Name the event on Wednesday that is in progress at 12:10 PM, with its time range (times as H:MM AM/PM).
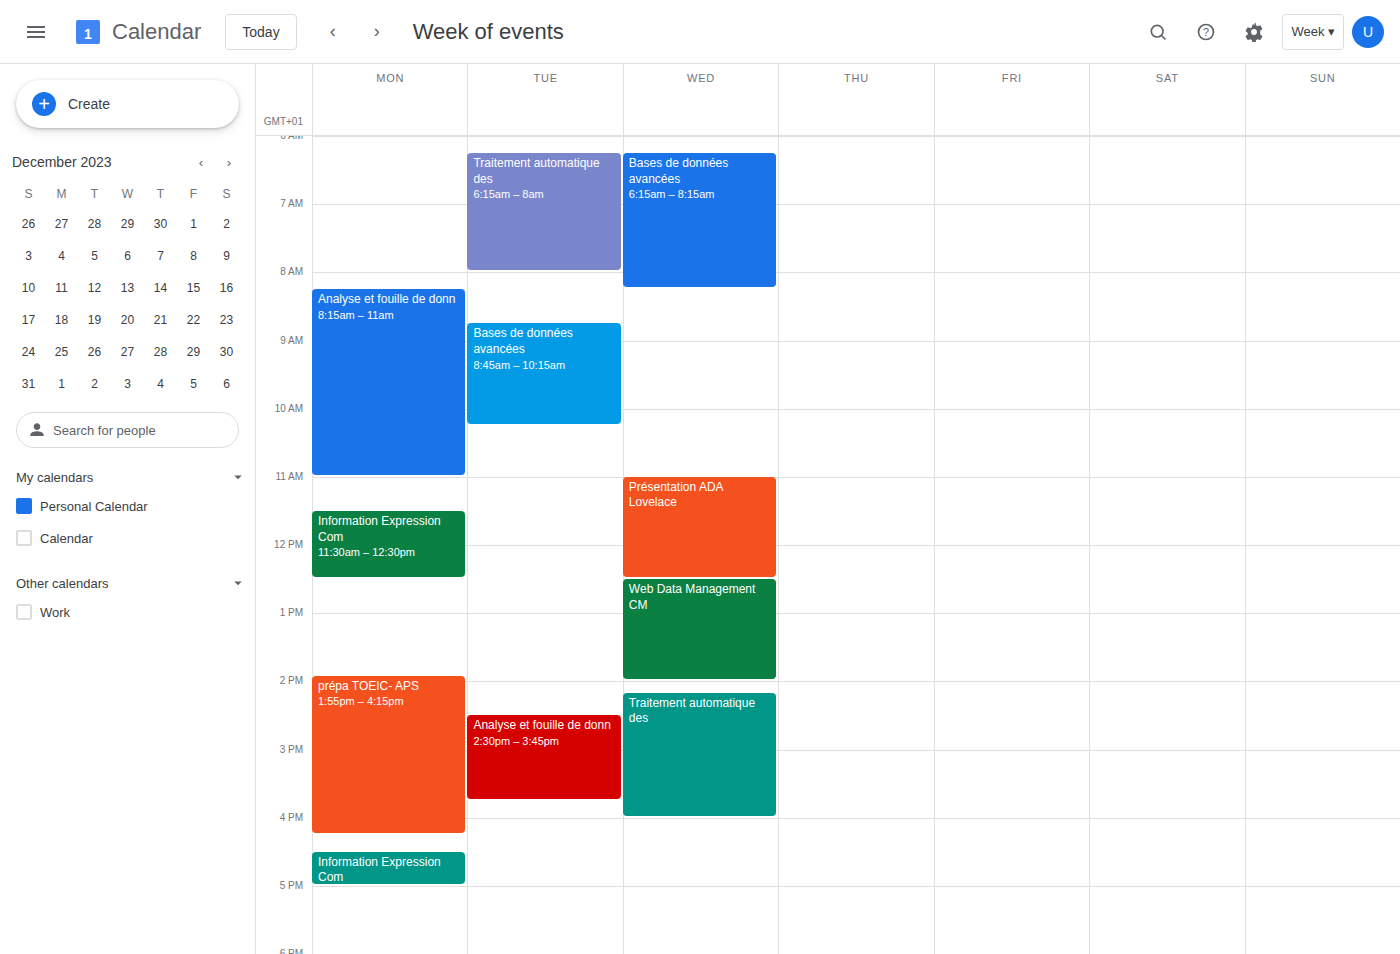
"Présentation ADA Lovelace", 11:00 AM to 12:30 PM